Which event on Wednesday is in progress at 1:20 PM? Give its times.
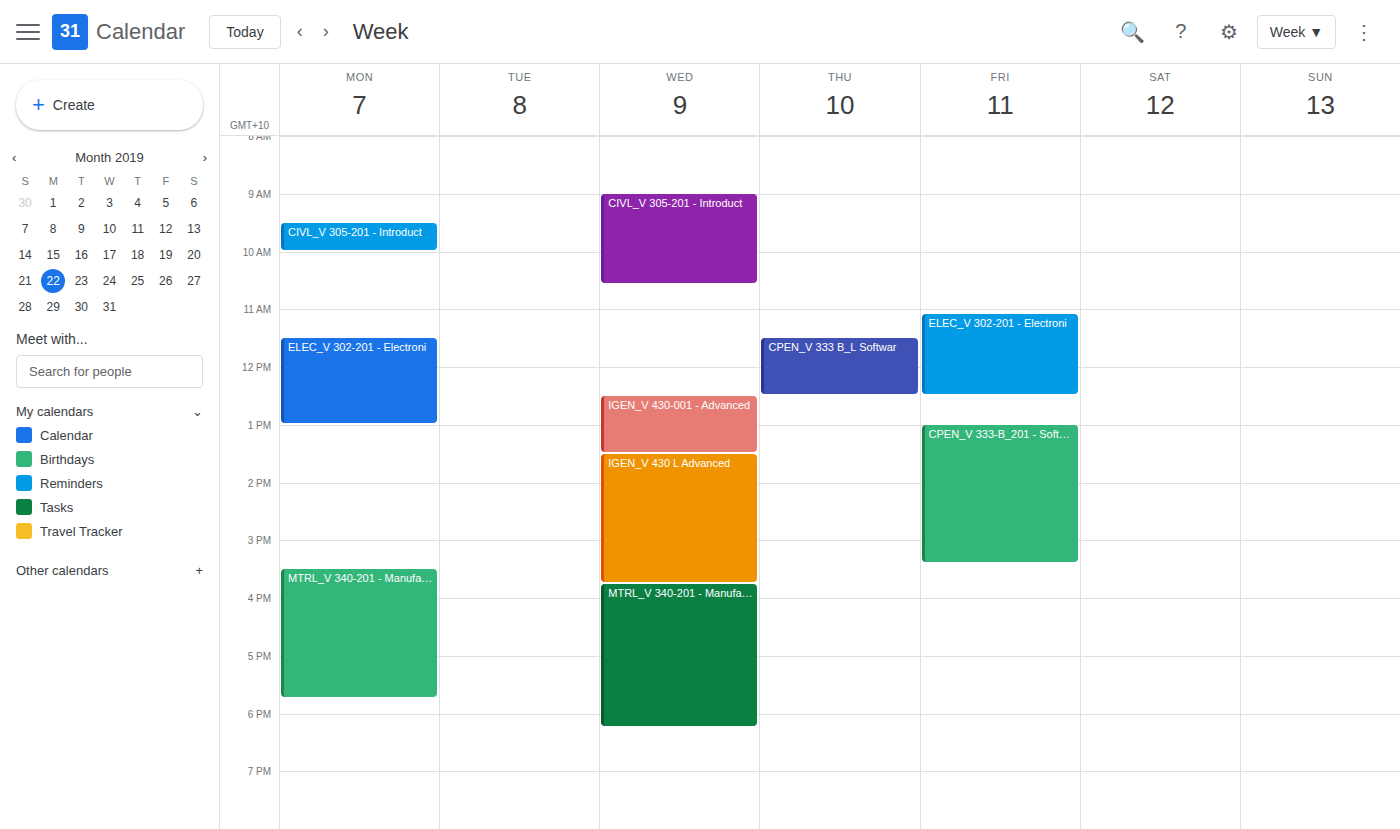
"IGEN_V 430-001 - Advanced", 12:30 PM to 1:30 PM